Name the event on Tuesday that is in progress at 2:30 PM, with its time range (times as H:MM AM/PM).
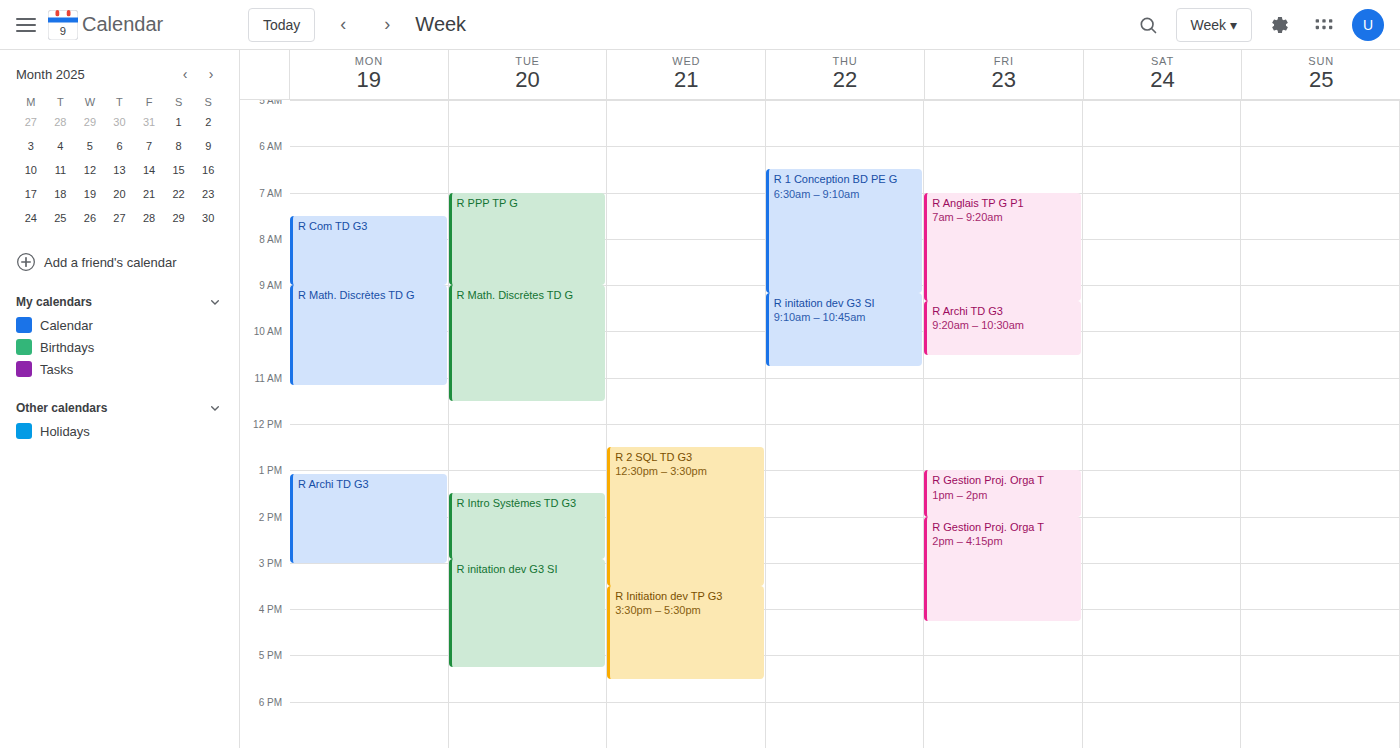
"R Intro Systèmes TD G3", 1:30 PM to 2:55 PM